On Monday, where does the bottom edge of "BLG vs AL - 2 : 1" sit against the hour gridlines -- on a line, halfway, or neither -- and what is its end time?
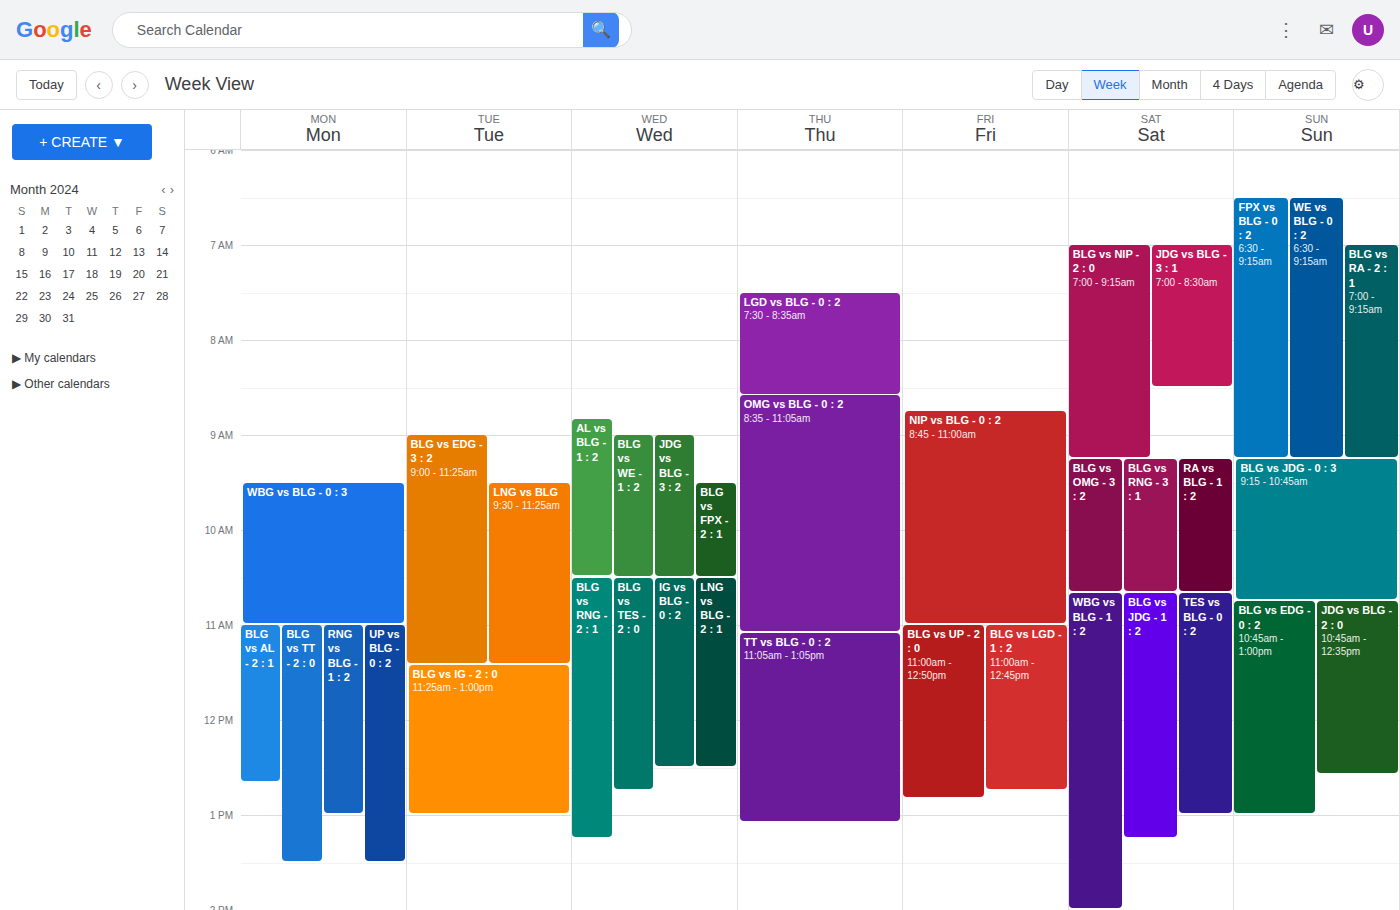
12:40 -- neither: 40 minutes below the 12:00 line and 20 minutes above the 13:00 line.